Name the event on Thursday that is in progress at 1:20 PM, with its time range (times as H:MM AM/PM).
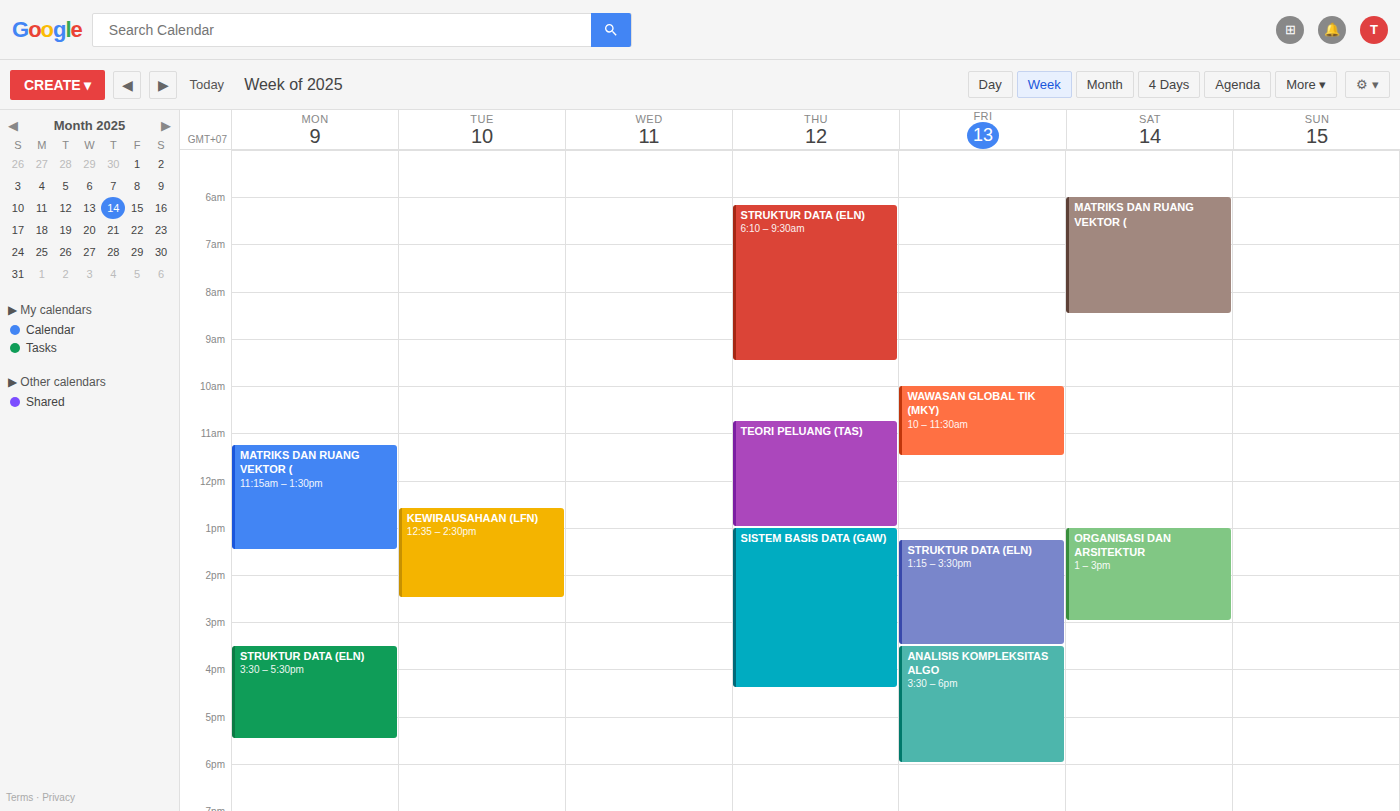
"SISTEM BASIS DATA (GAW)", 1:00 PM to 4:25 PM